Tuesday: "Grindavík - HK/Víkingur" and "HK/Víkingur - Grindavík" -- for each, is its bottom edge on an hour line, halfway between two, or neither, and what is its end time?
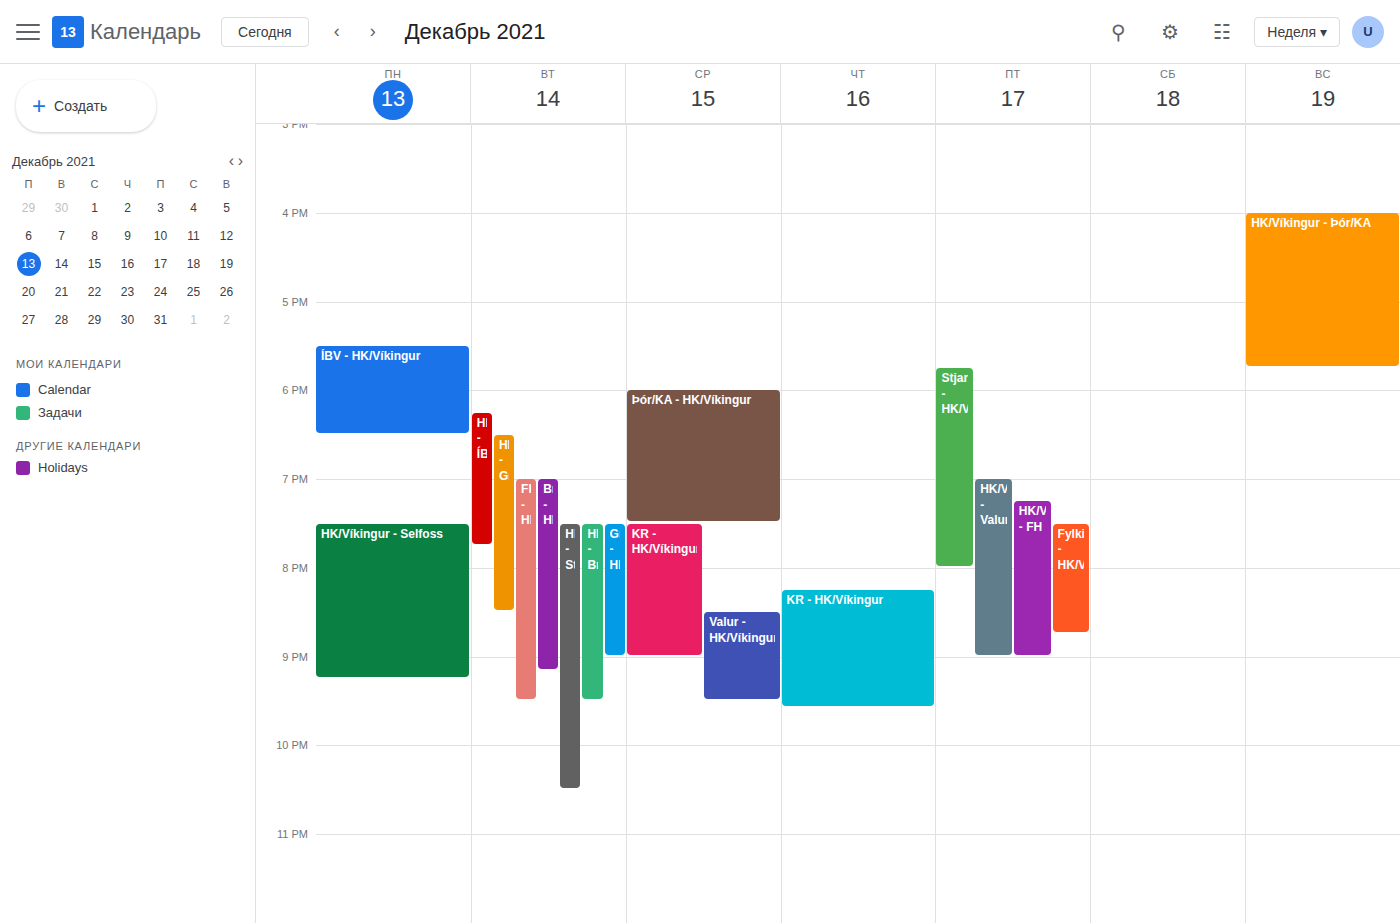
"Grindavík - HK/Víkingur": 9:00 PM, exactly on the 9 PM line. "HK/Víkingur - Grindavík": 8:30 PM, halfway between the 8 PM and 9 PM lines.